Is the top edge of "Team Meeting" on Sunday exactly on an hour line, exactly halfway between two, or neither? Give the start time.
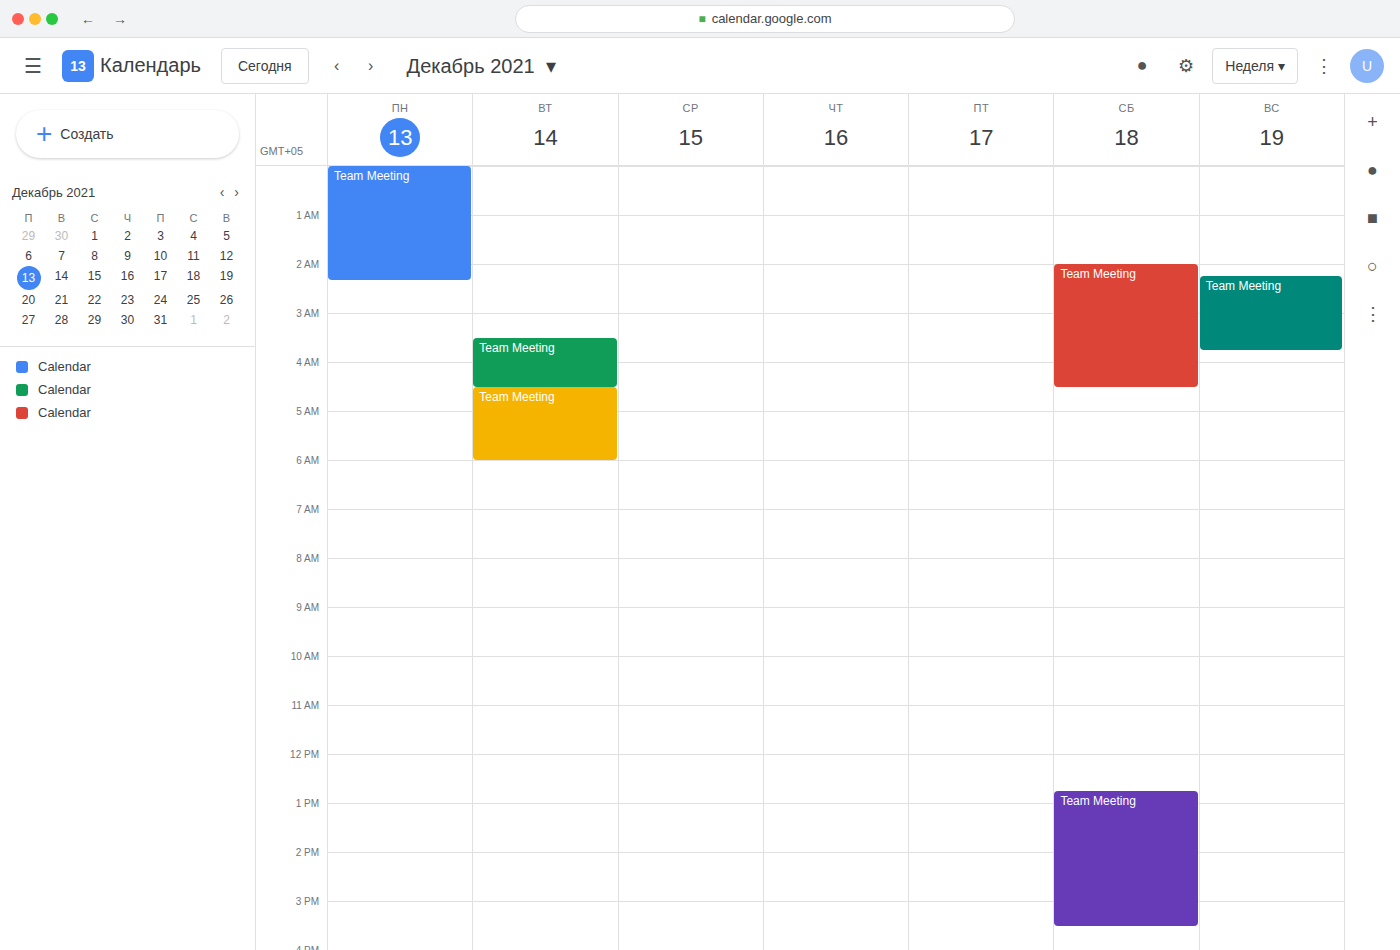
2:15 AM -- neither: a quarter of the way from the 2 AM line to the 3 AM line.